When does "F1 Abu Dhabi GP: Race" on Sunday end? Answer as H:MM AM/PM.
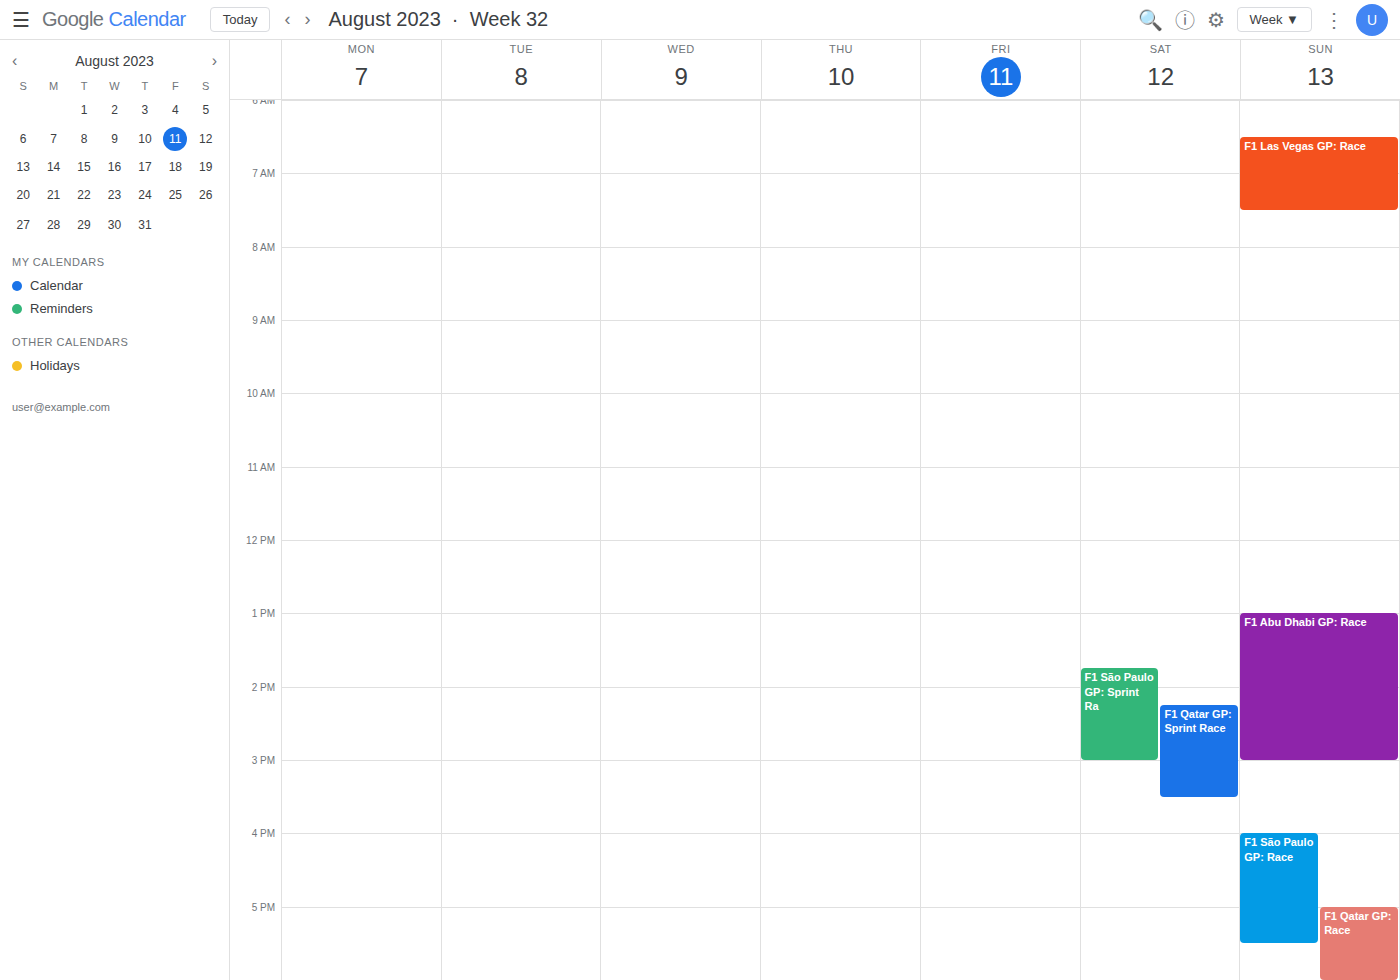
3:00 PM